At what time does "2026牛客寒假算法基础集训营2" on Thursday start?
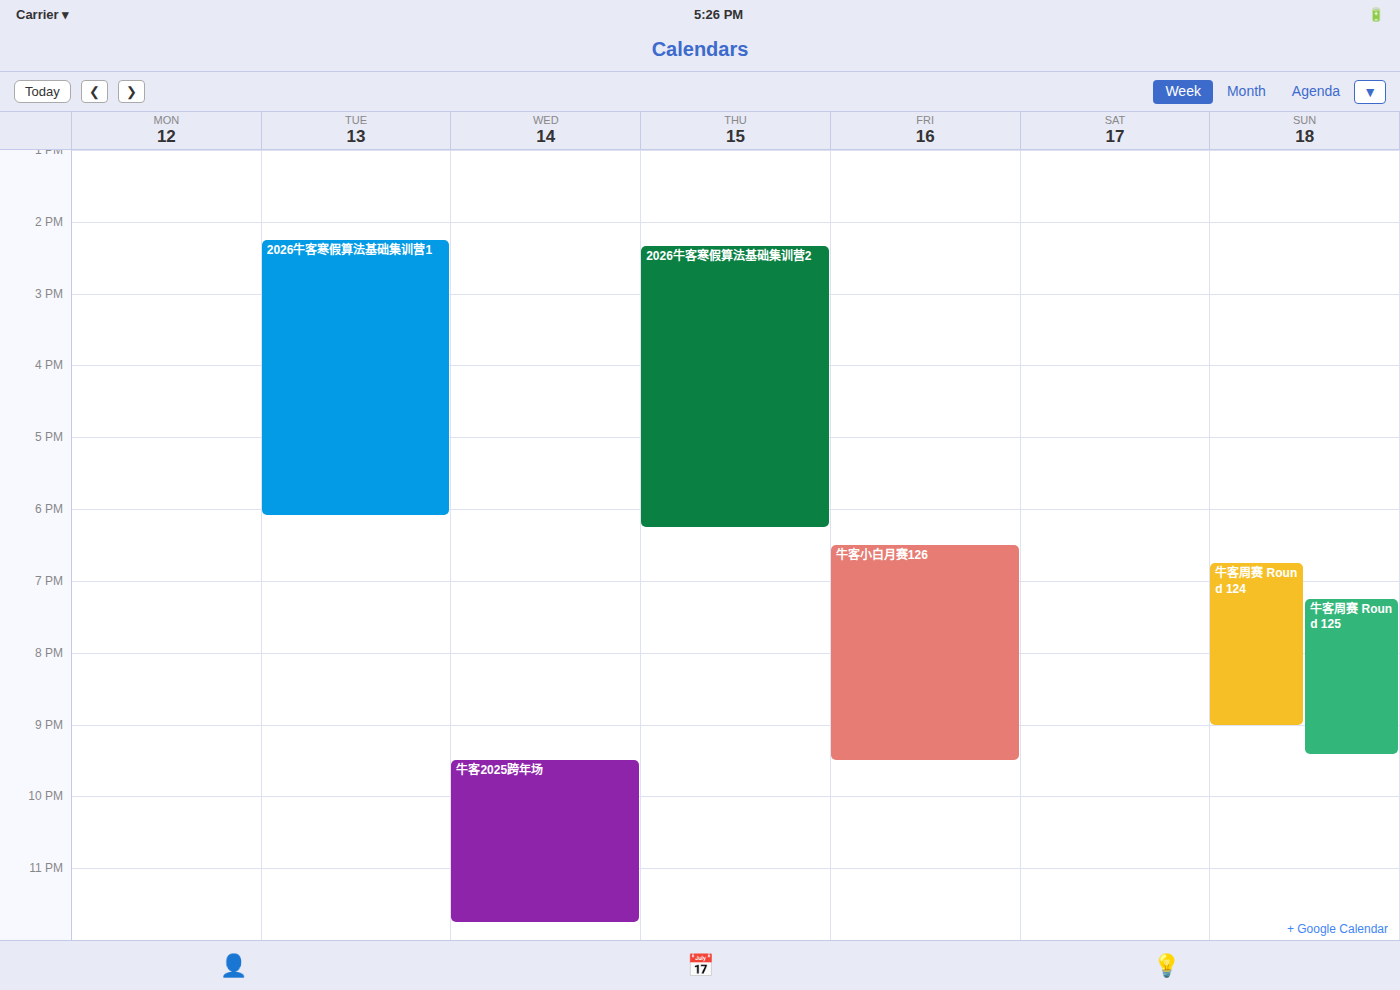
2:20 PM